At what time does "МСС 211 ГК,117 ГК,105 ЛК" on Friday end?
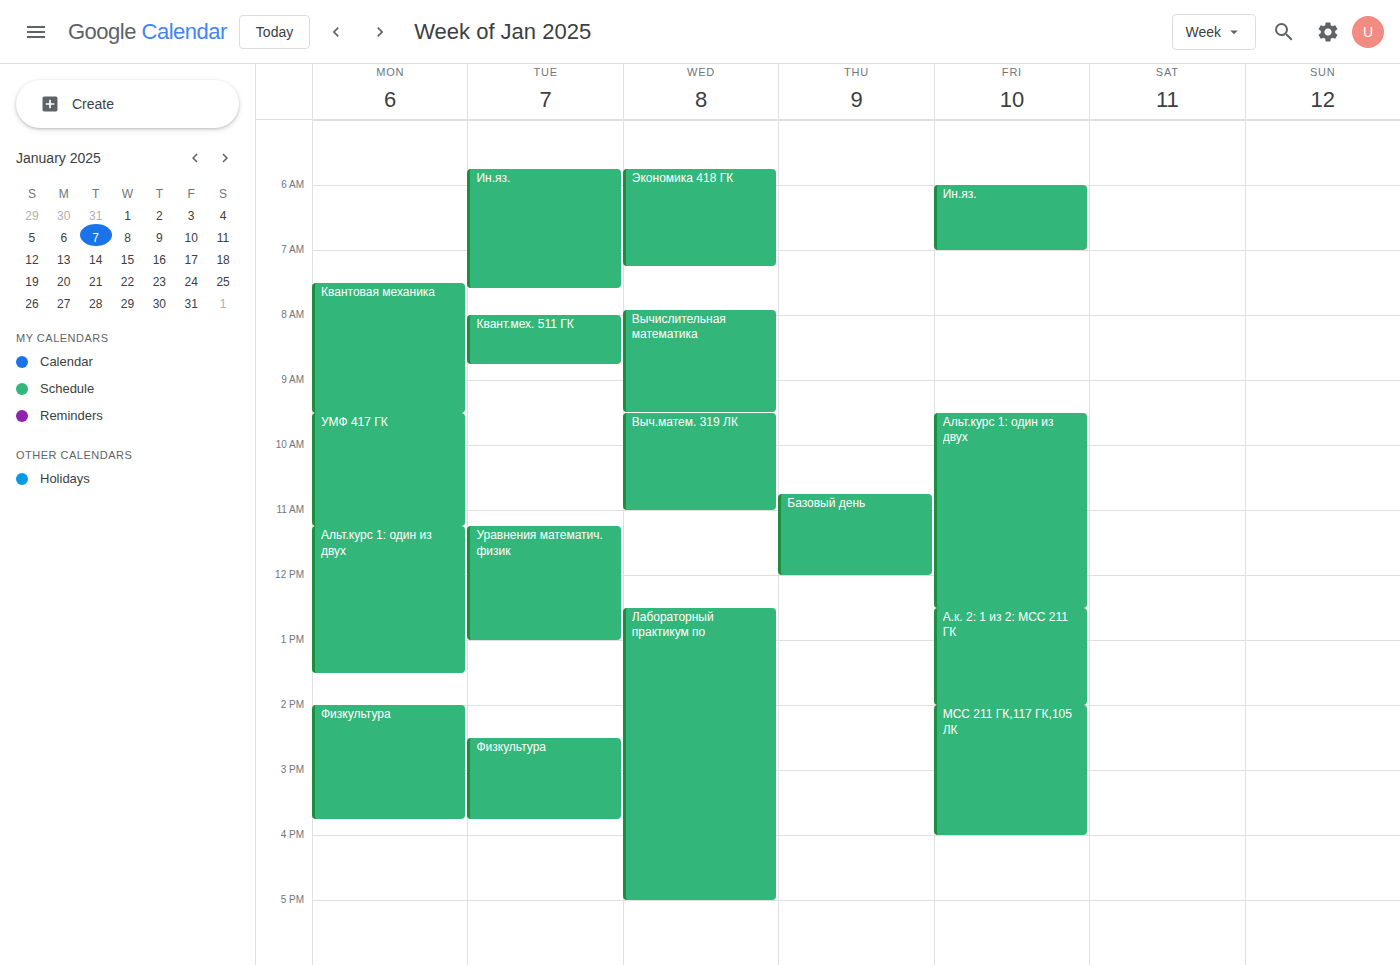
4:00 PM